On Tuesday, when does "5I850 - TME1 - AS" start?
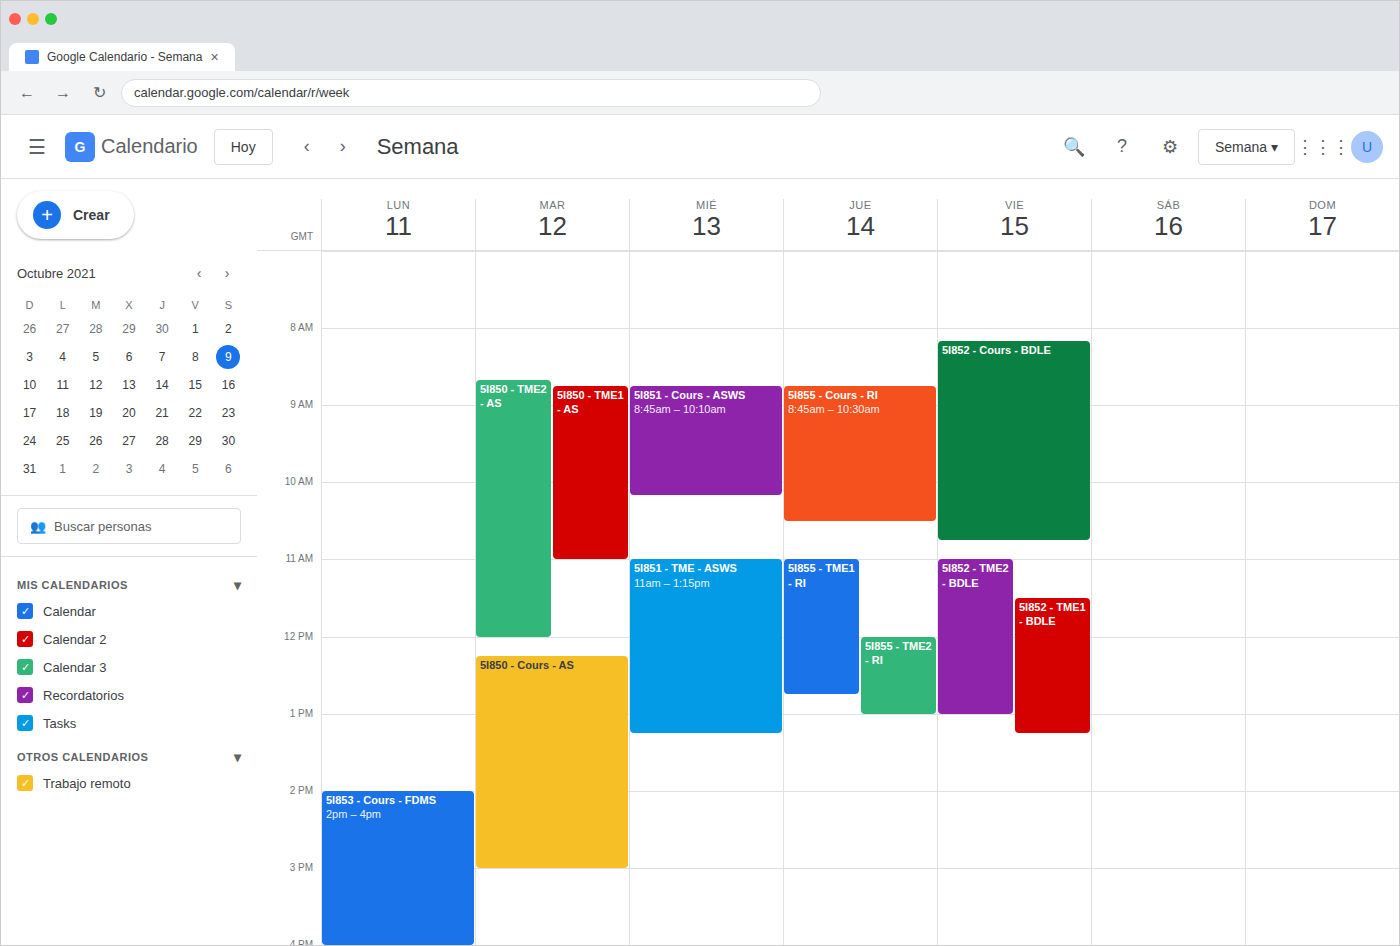
8:45 AM